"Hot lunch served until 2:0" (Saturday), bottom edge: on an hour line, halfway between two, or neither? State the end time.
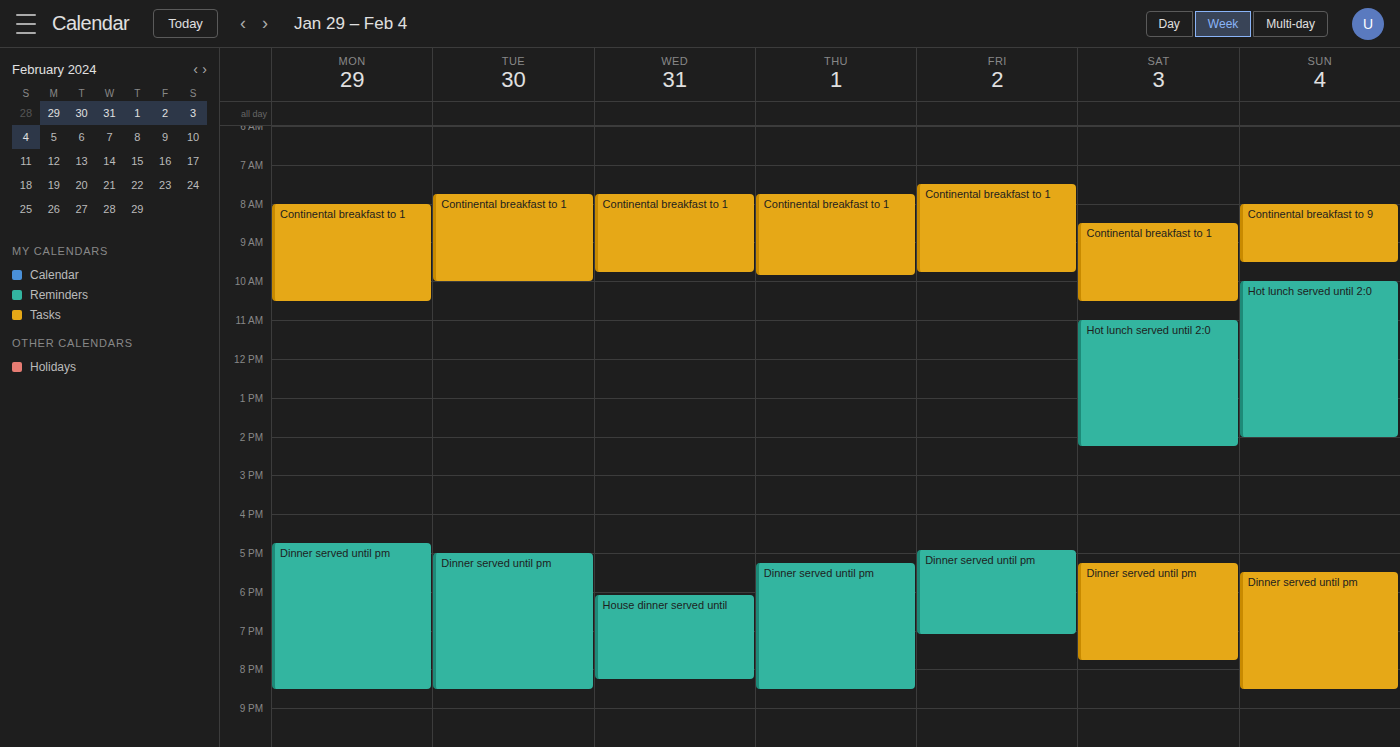
2:15 PM -- neither: a quarter of the way from the 2 PM line to the 3 PM line.